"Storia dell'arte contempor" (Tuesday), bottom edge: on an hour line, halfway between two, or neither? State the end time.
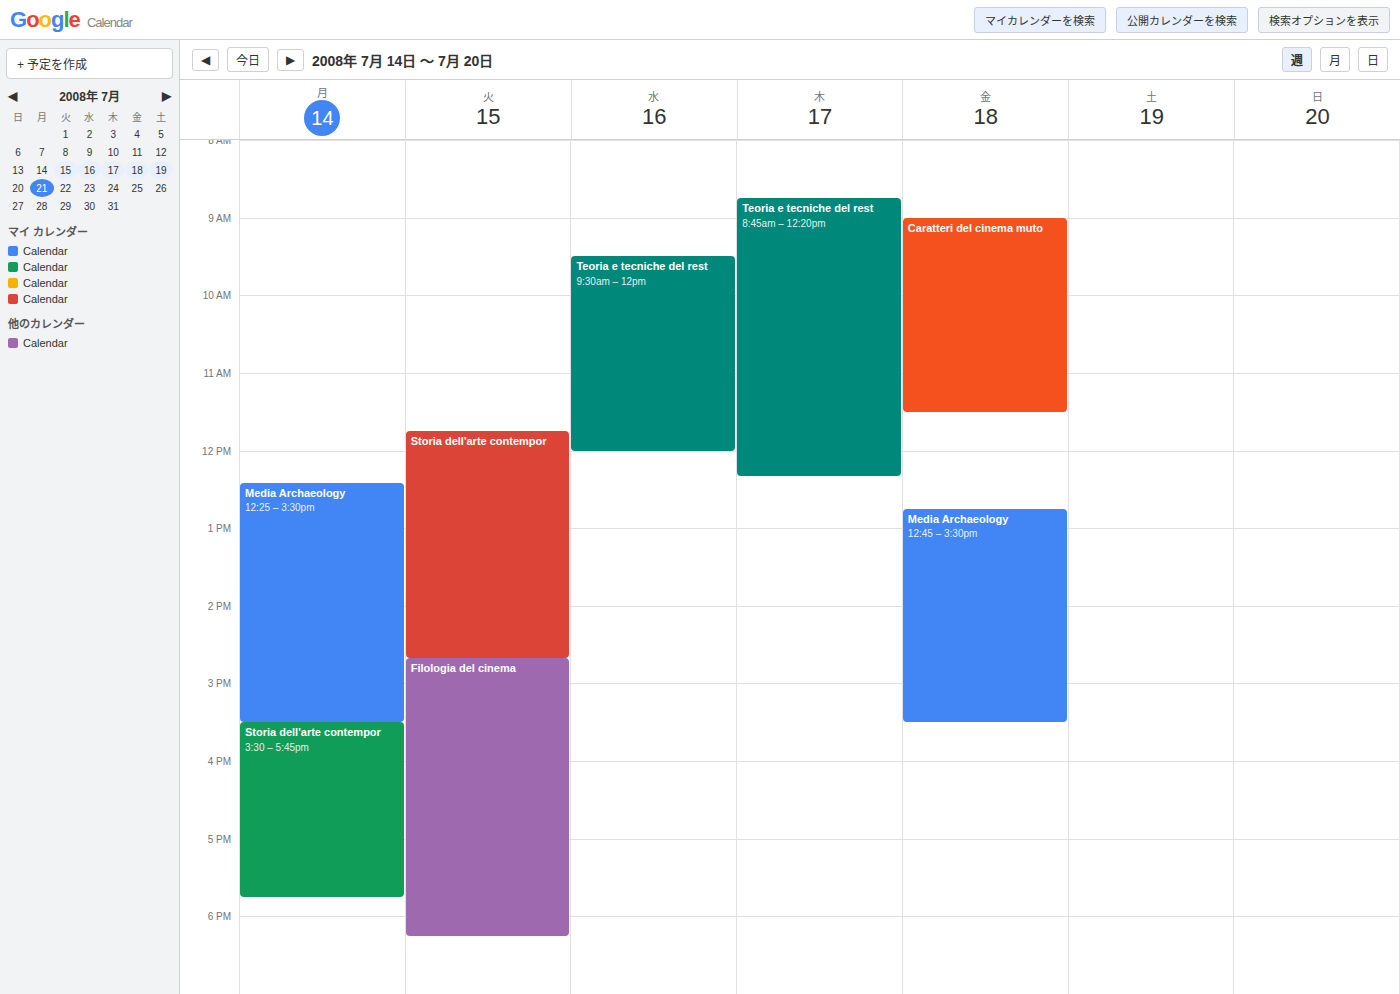
2:40 PM -- neither: 40 minutes below the 2 PM line and 20 minutes above the 3 PM line.